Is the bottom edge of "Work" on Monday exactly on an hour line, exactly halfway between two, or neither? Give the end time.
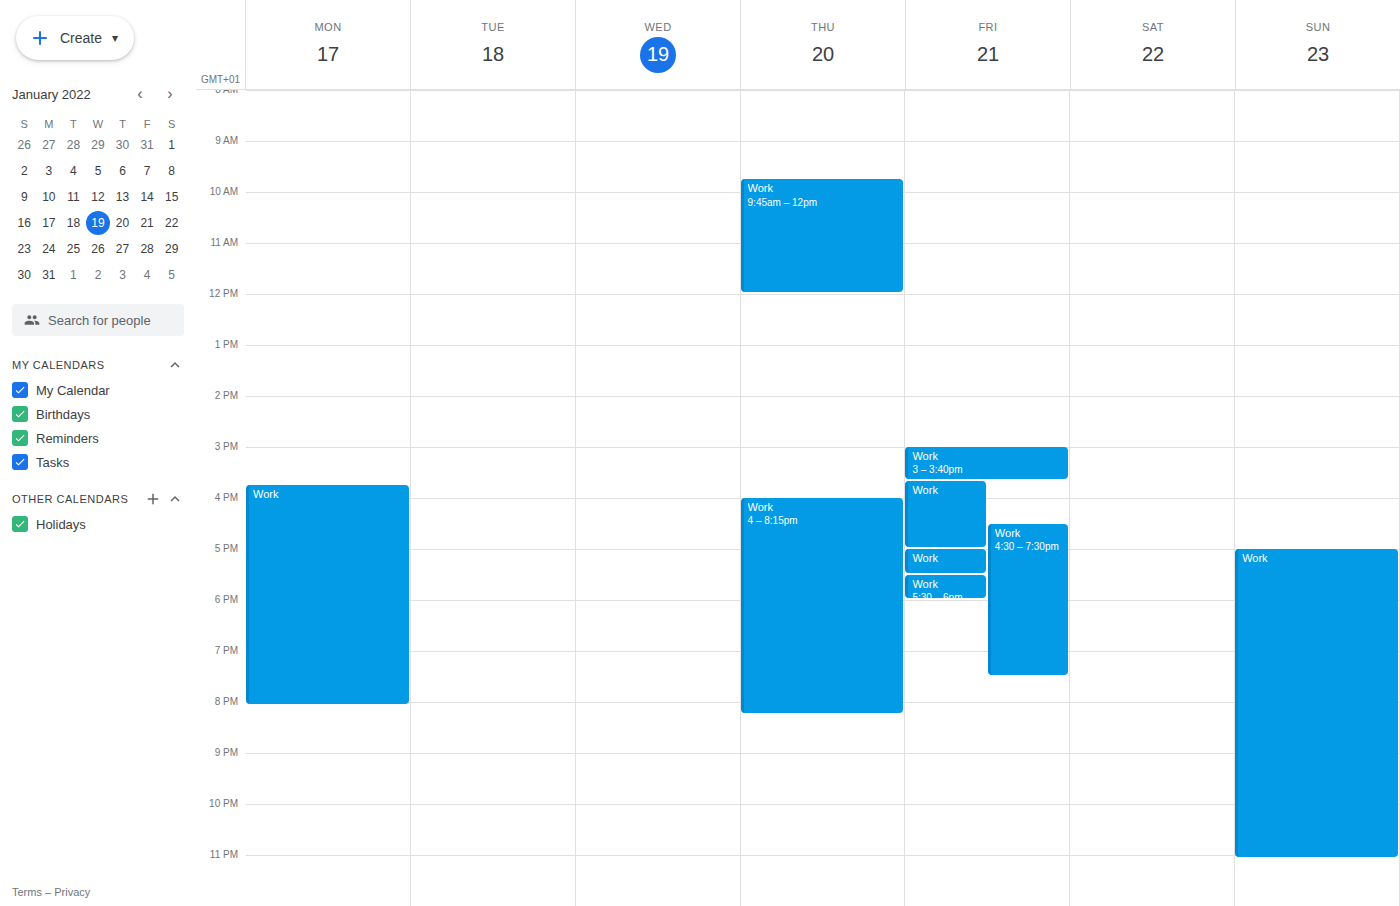
8:05 PM -- neither: 5 minutes below the 8 PM line and 55 minutes above the 9 PM line.